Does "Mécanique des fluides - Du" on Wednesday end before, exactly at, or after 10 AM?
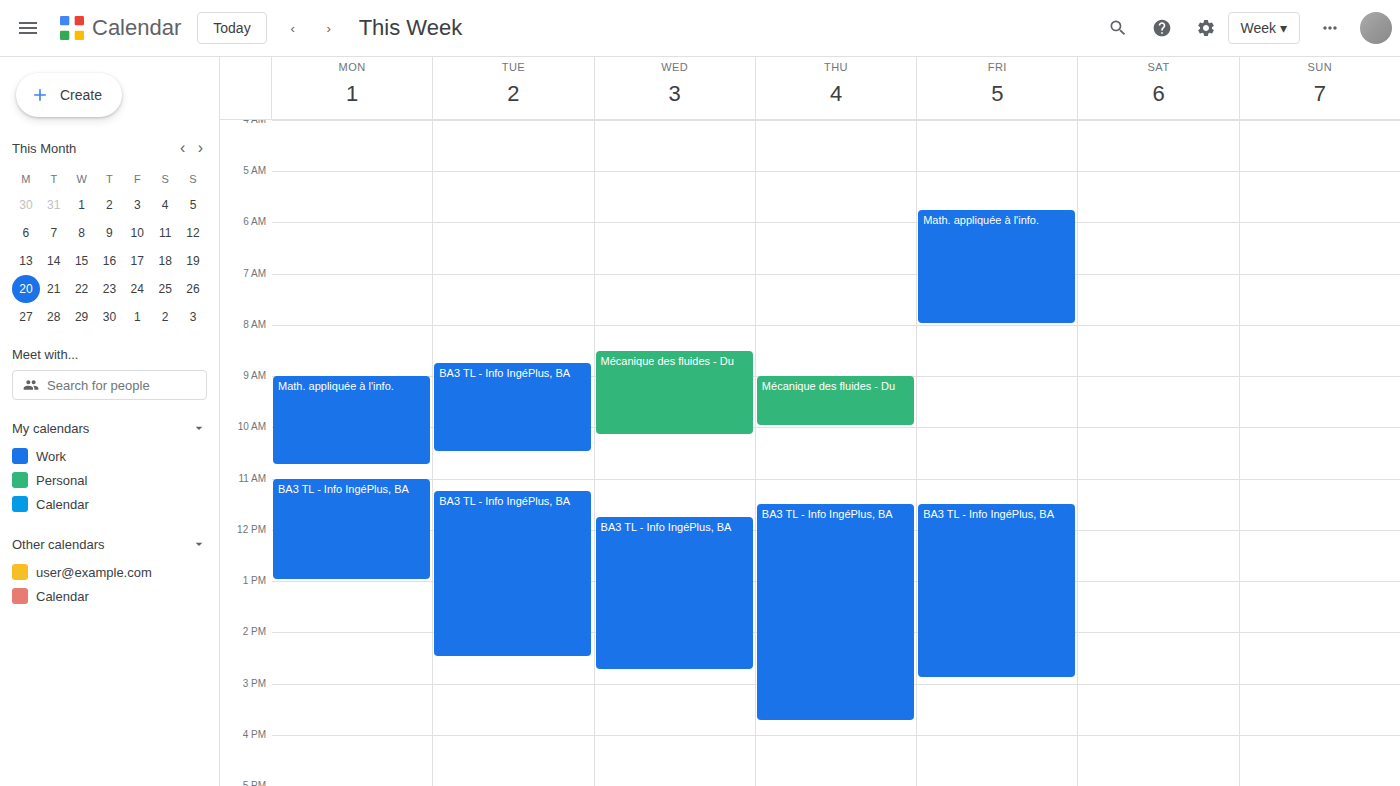
10:10 AM -- after 10 AM, 10 minutes below the 10 AM line.